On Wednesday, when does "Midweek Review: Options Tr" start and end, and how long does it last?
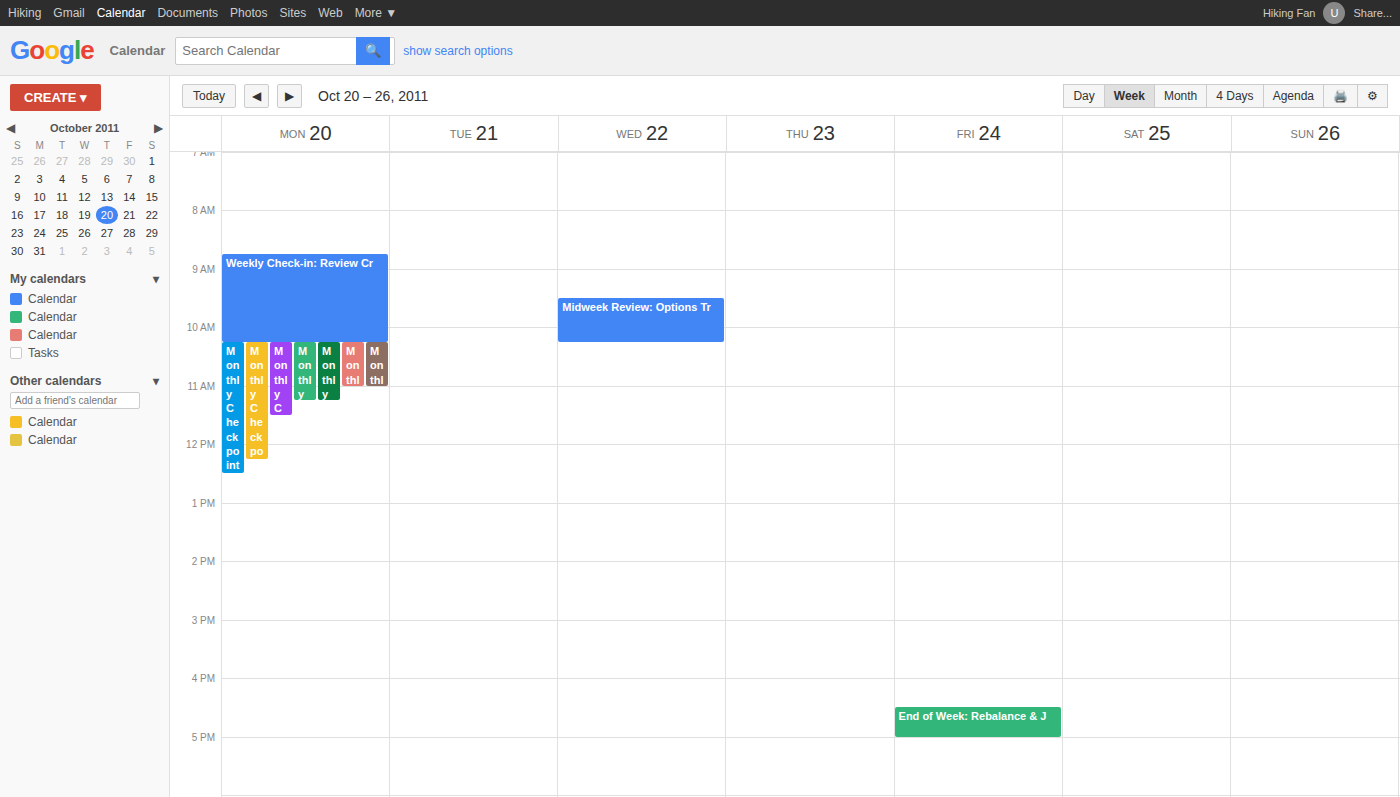
09:30 to 10:15, 45 minutes